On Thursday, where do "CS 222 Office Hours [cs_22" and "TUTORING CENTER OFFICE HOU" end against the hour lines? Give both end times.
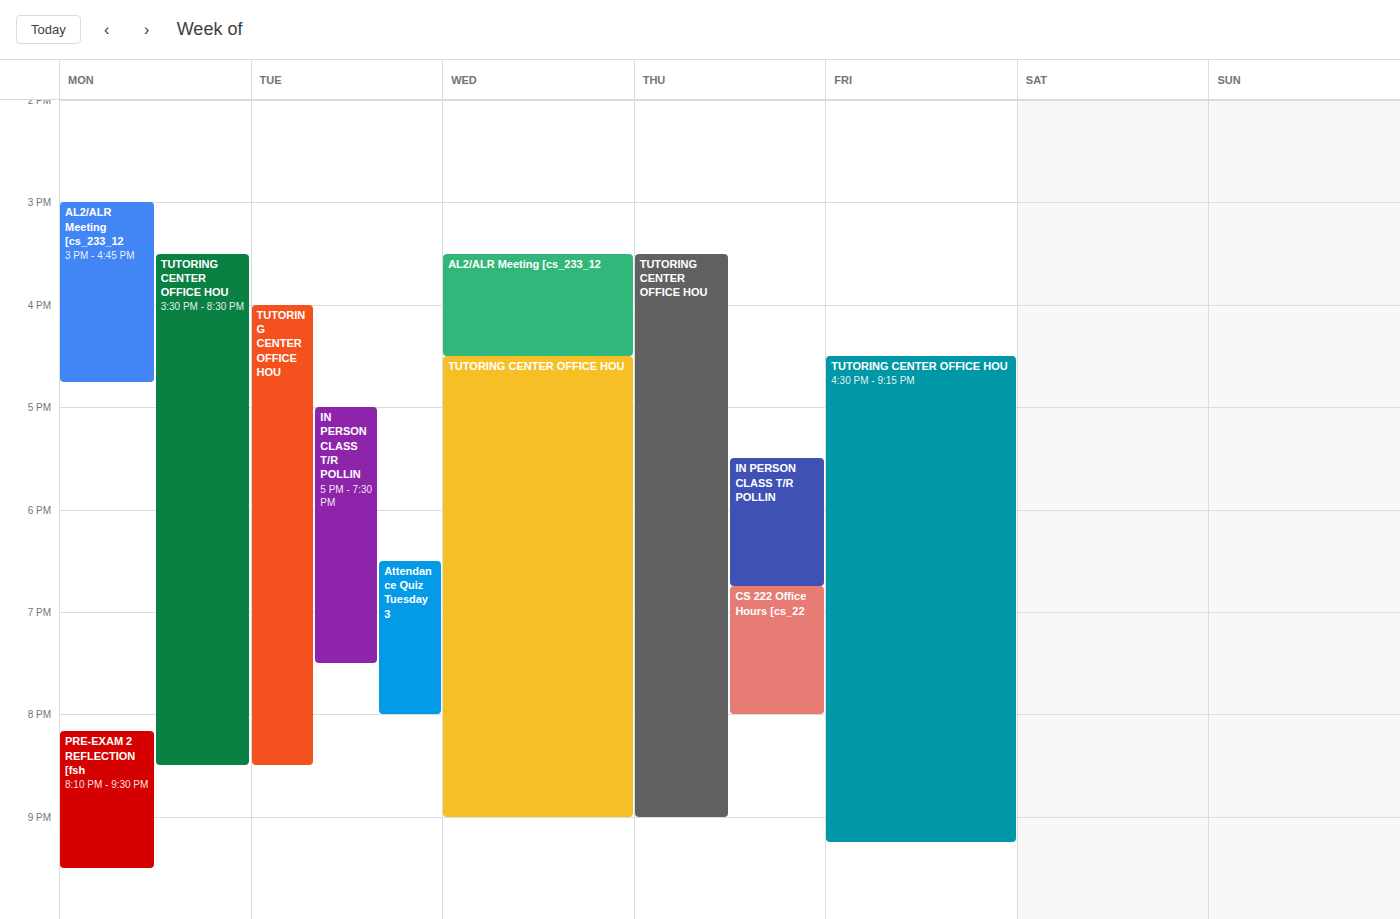
"CS 222 Office Hours [cs_22": 8:00 PM, exactly on the 8 PM line. "TUTORING CENTER OFFICE HOU": 9:00 PM, exactly on the 9 PM line.